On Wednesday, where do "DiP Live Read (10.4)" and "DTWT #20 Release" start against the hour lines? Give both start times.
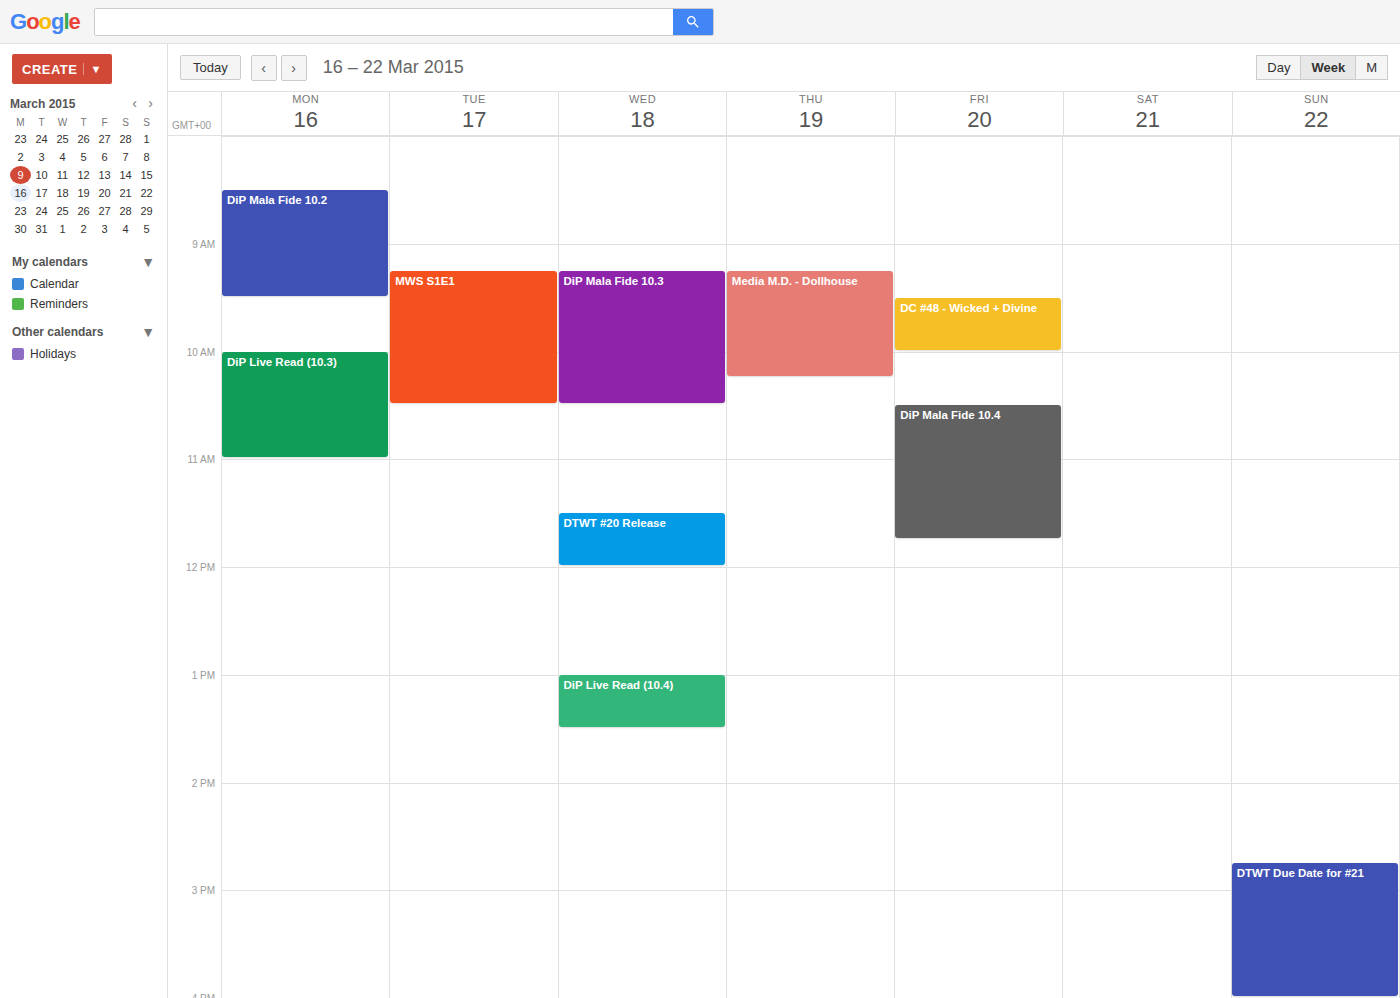
"DiP Live Read (10.4)": 13:00, exactly on the 13:00 line. "DTWT #20 Release": 11:30, halfway between the 11:00 and 12:00 lines.